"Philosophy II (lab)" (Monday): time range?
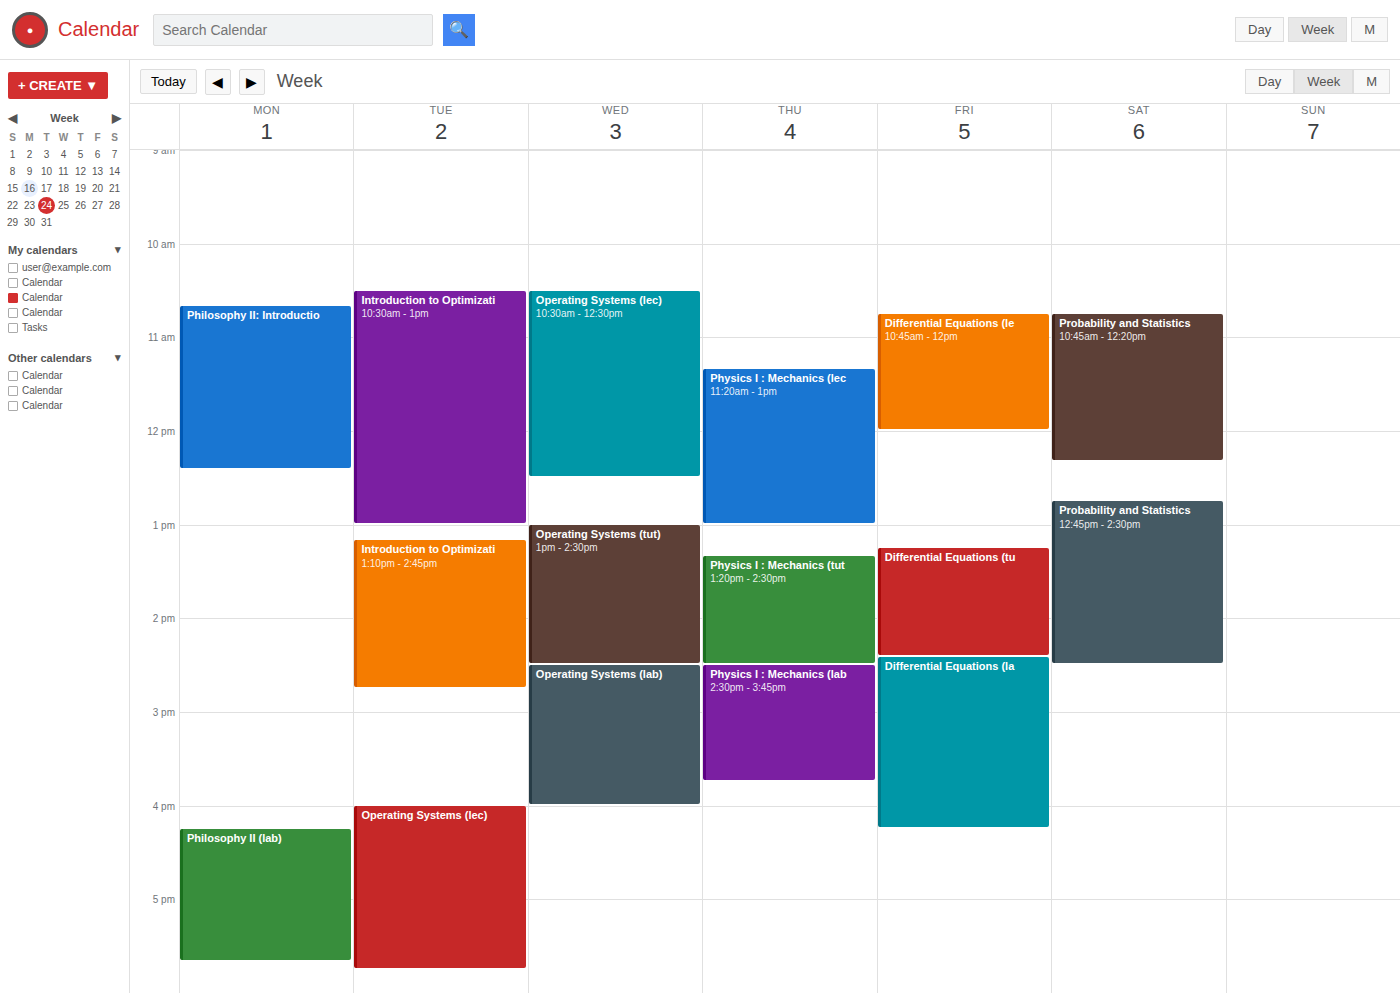
16:15 to 17:40